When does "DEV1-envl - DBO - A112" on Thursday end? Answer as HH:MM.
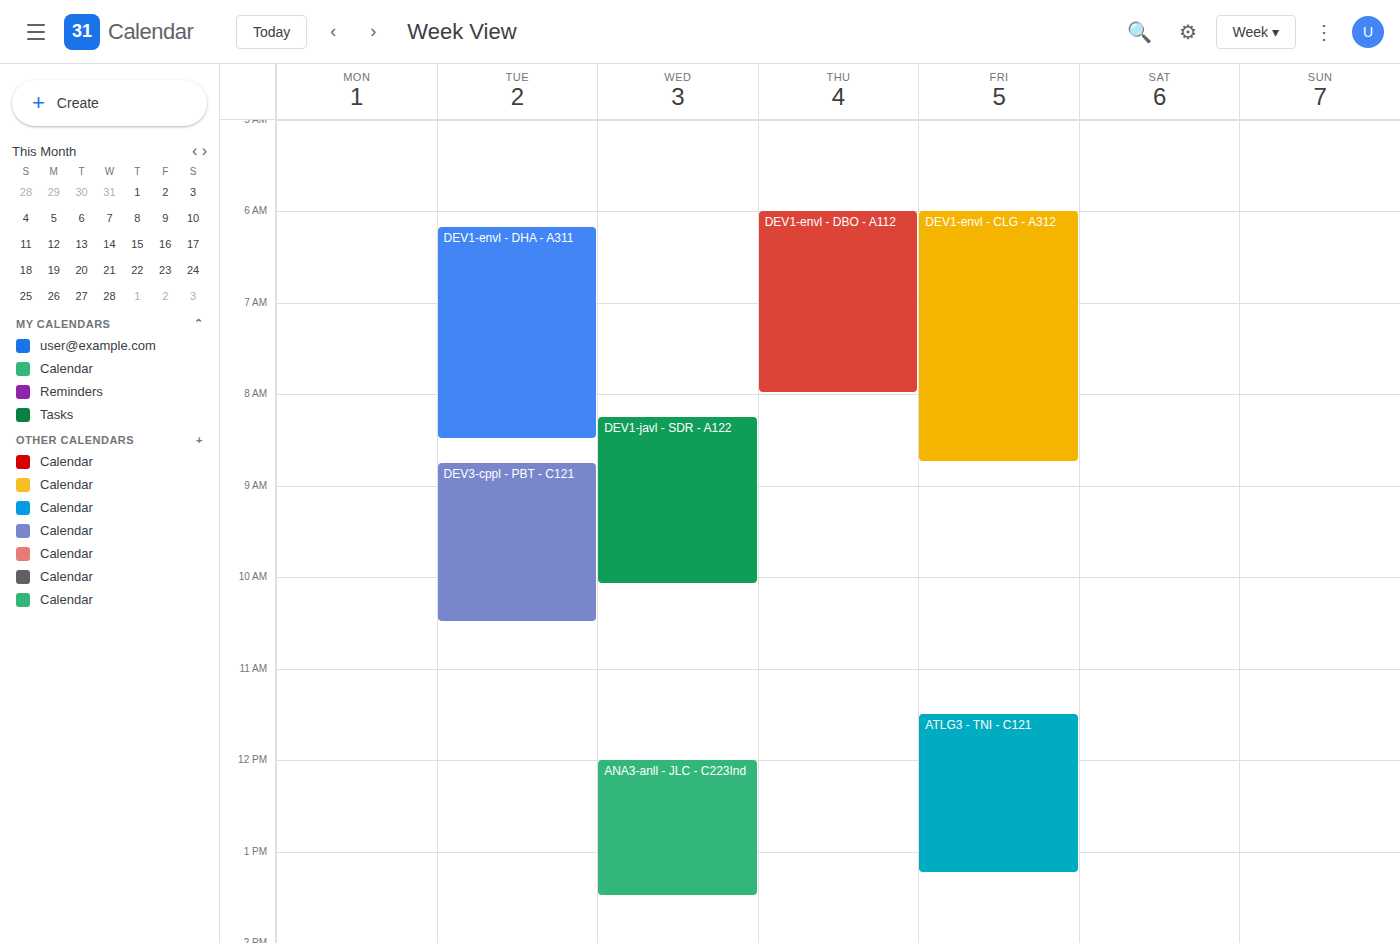
08:00